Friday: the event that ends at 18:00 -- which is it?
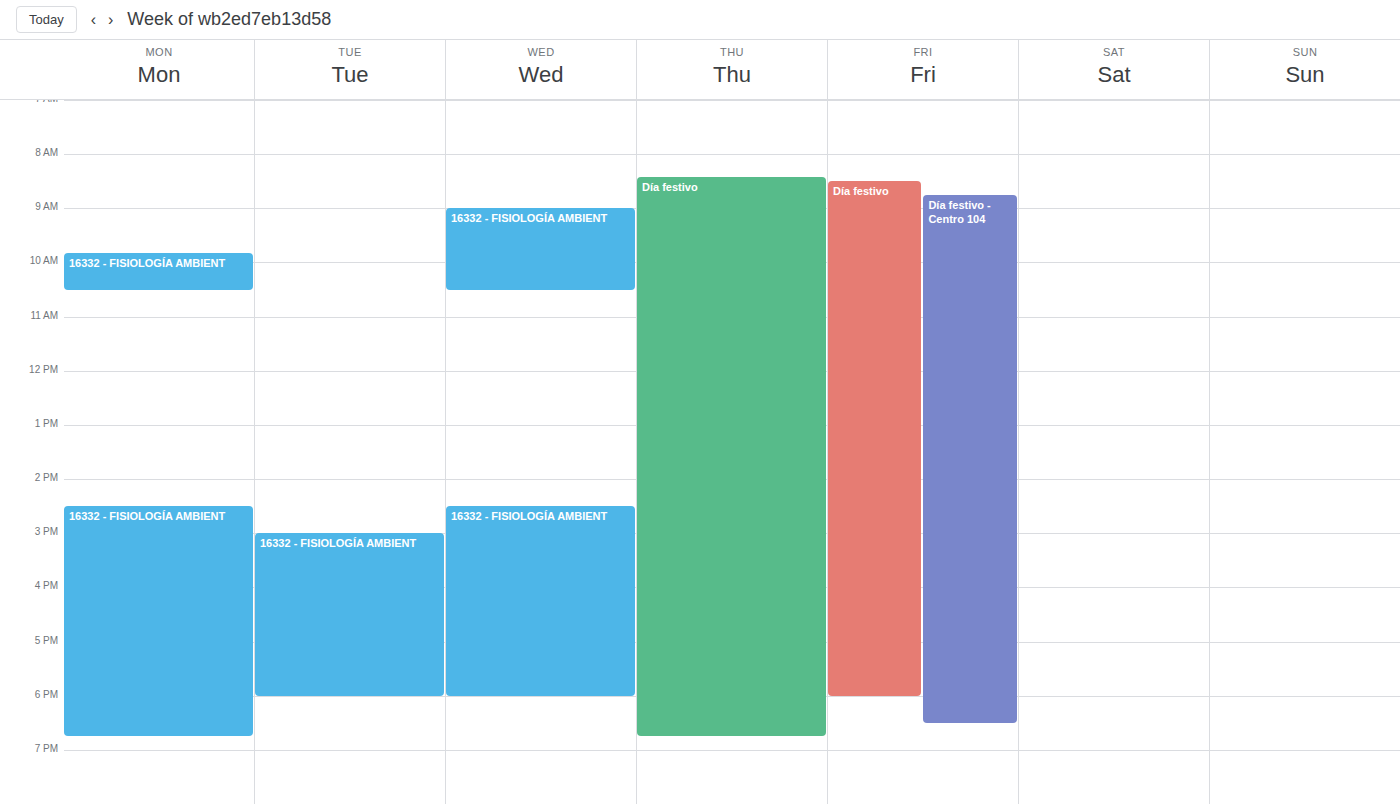
"Día festivo"